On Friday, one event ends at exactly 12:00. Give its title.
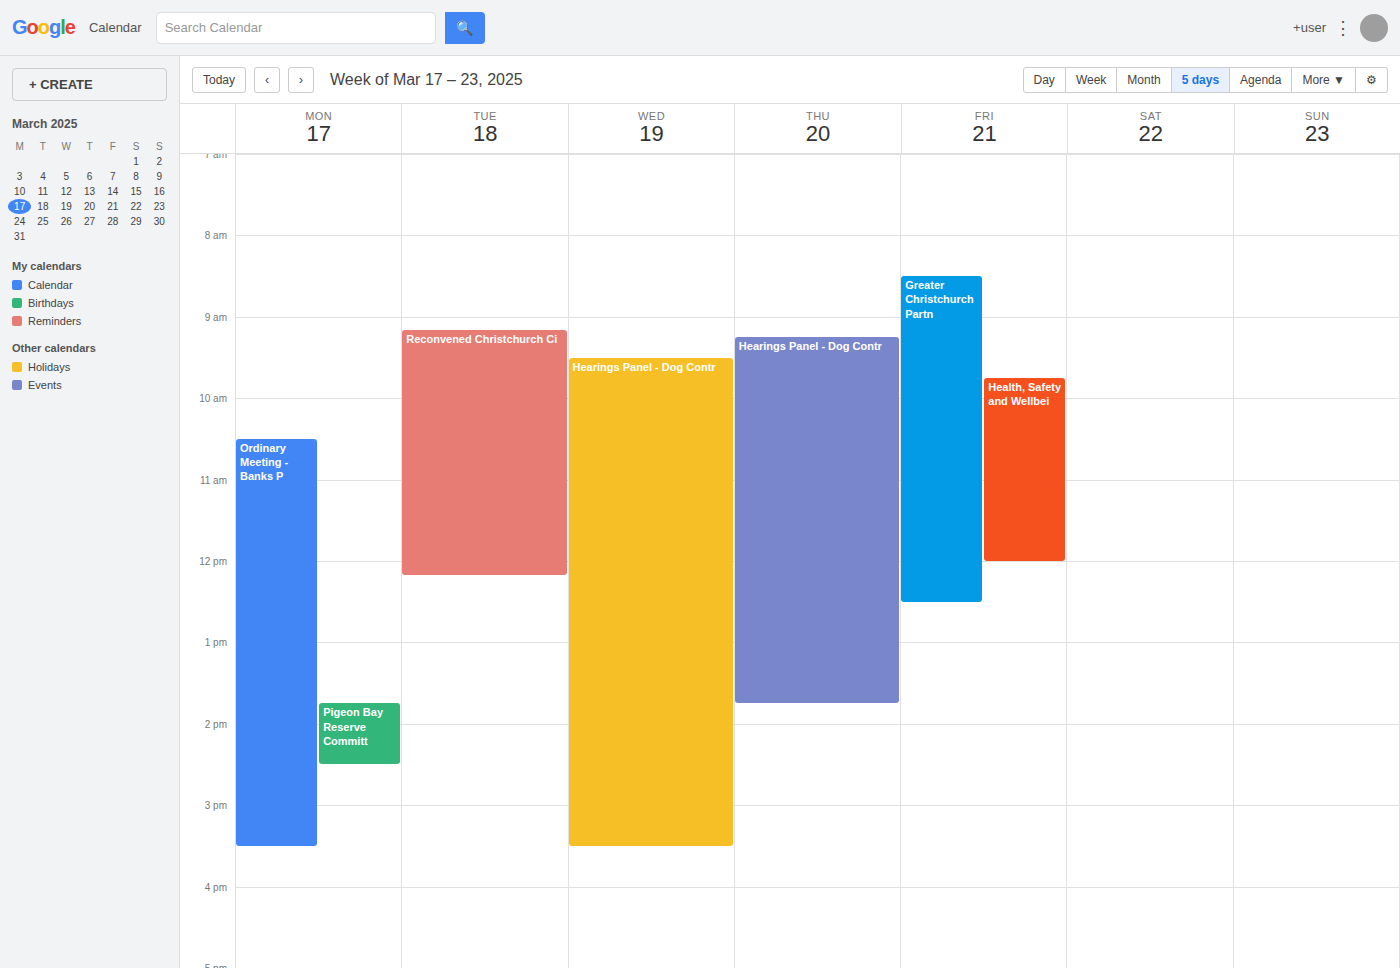
"Health, Safety and Wellbei"